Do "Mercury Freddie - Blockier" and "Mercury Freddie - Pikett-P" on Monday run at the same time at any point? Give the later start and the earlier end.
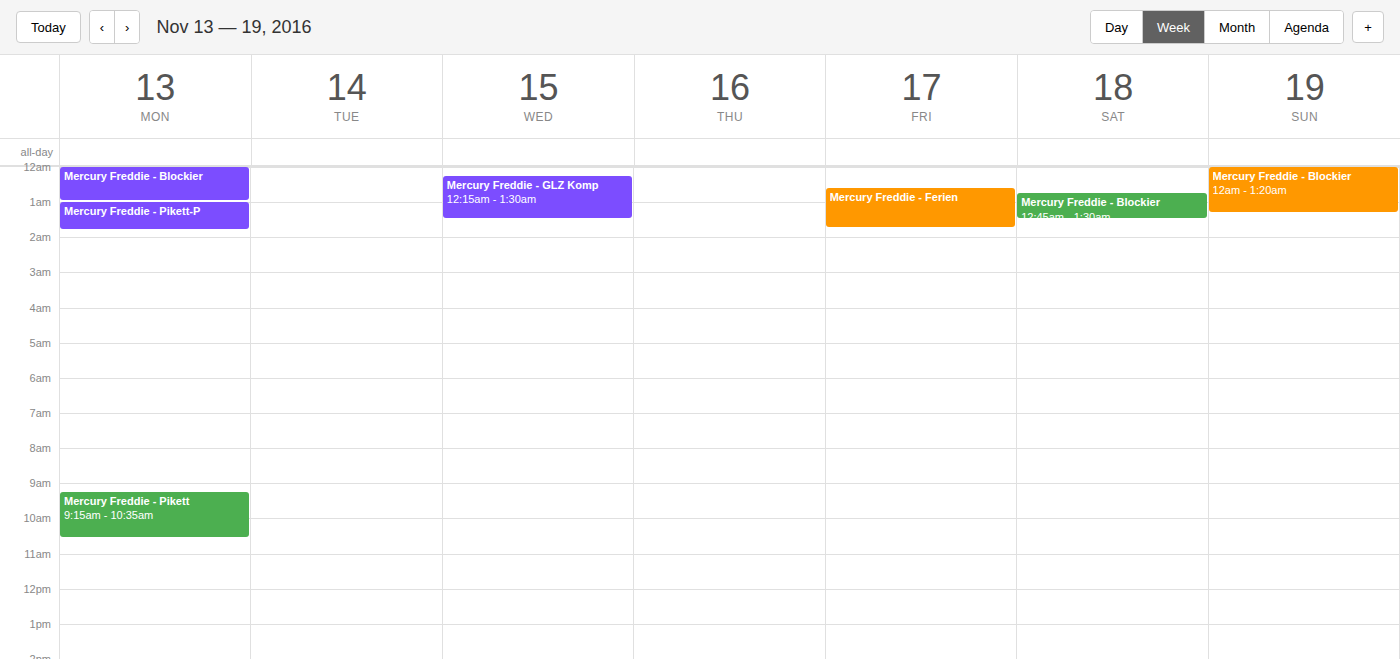
"Mercury Freddie - Blockier" ends at 01:00, exactly when "Mercury Freddie - Pikett-P" starts -- they touch but do not overlap.